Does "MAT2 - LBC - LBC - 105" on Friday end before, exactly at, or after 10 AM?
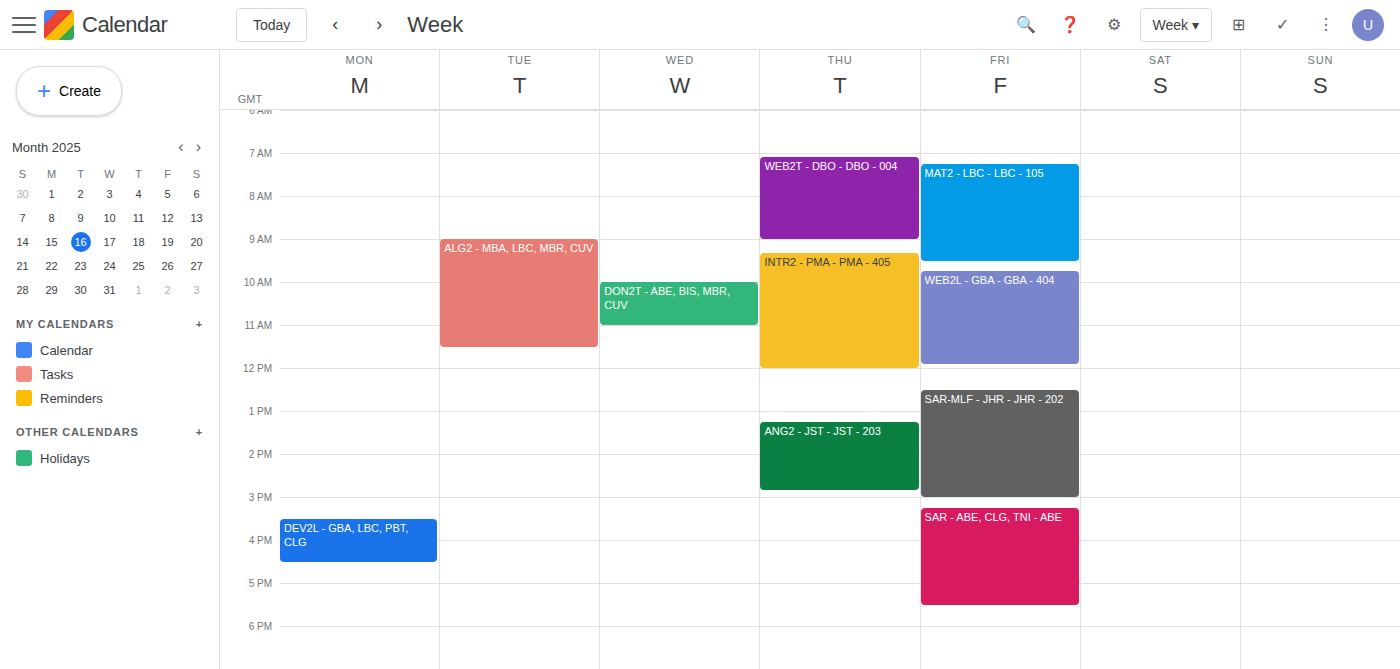
9:30 AM -- before 10 AM, 30 minutes above the 10 AM line.